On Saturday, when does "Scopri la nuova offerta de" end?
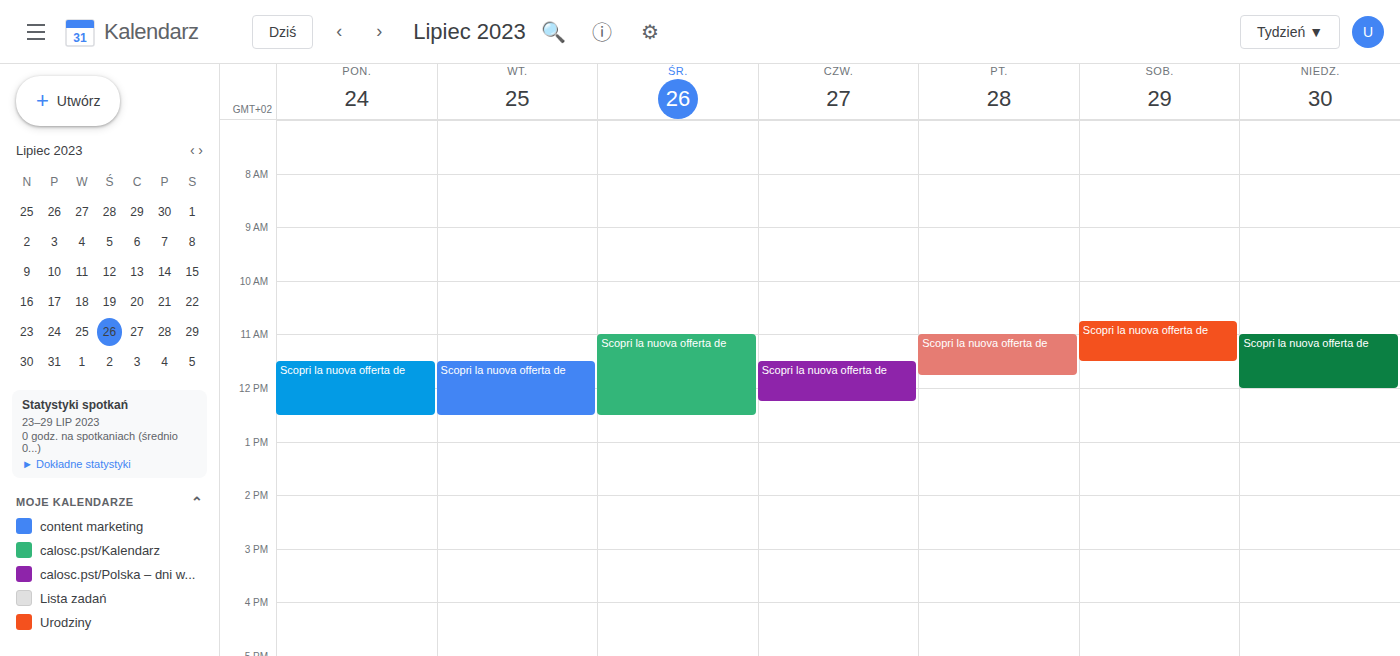
11:30 AM